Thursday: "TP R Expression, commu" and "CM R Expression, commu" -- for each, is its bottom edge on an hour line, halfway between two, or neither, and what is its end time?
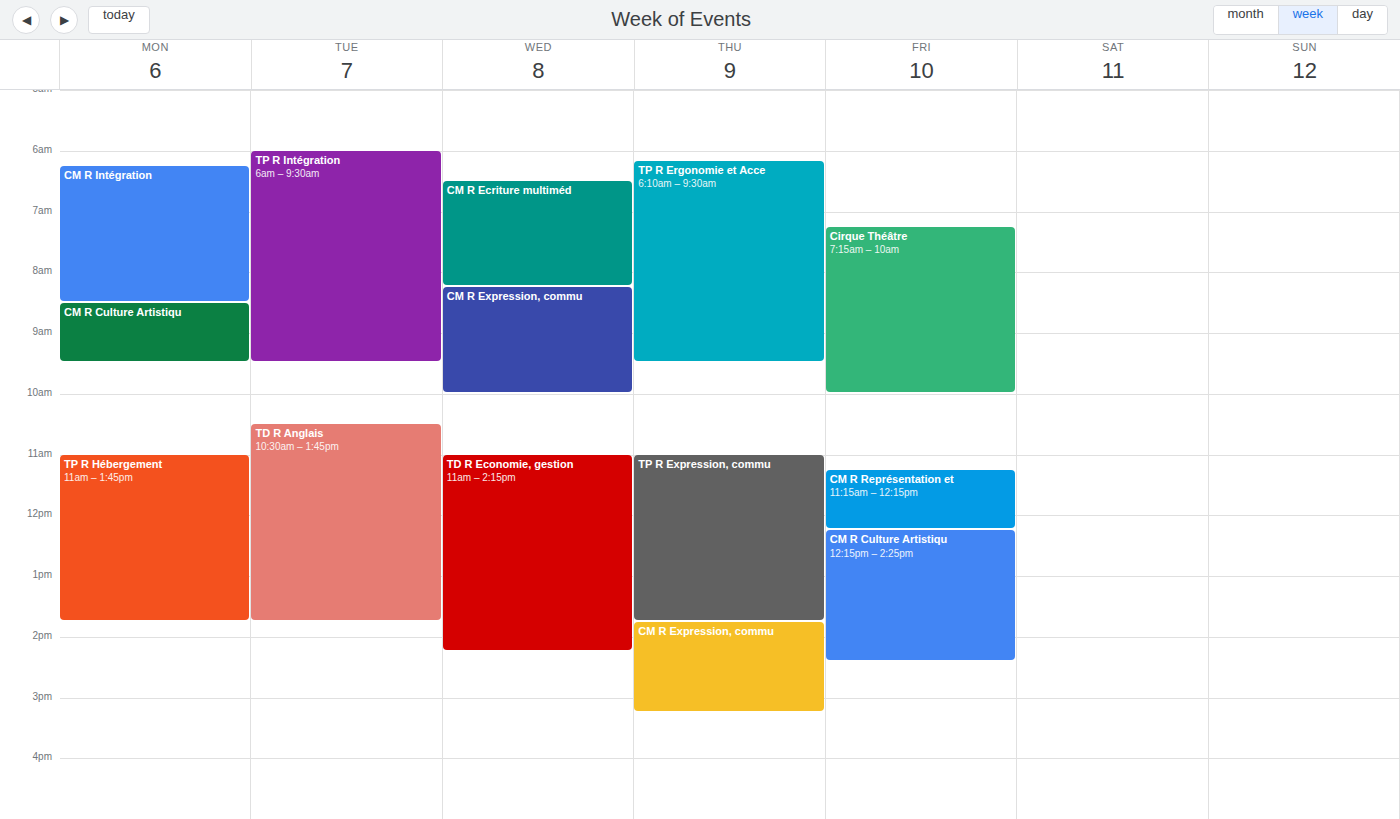
"TP R Expression, commu": 13:45, neither: three quarters of the way from the 13:00 line to the 14:00 line. "CM R Expression, commu": 15:15, neither: a quarter of the way from the 15:00 line to the 16:00 line.